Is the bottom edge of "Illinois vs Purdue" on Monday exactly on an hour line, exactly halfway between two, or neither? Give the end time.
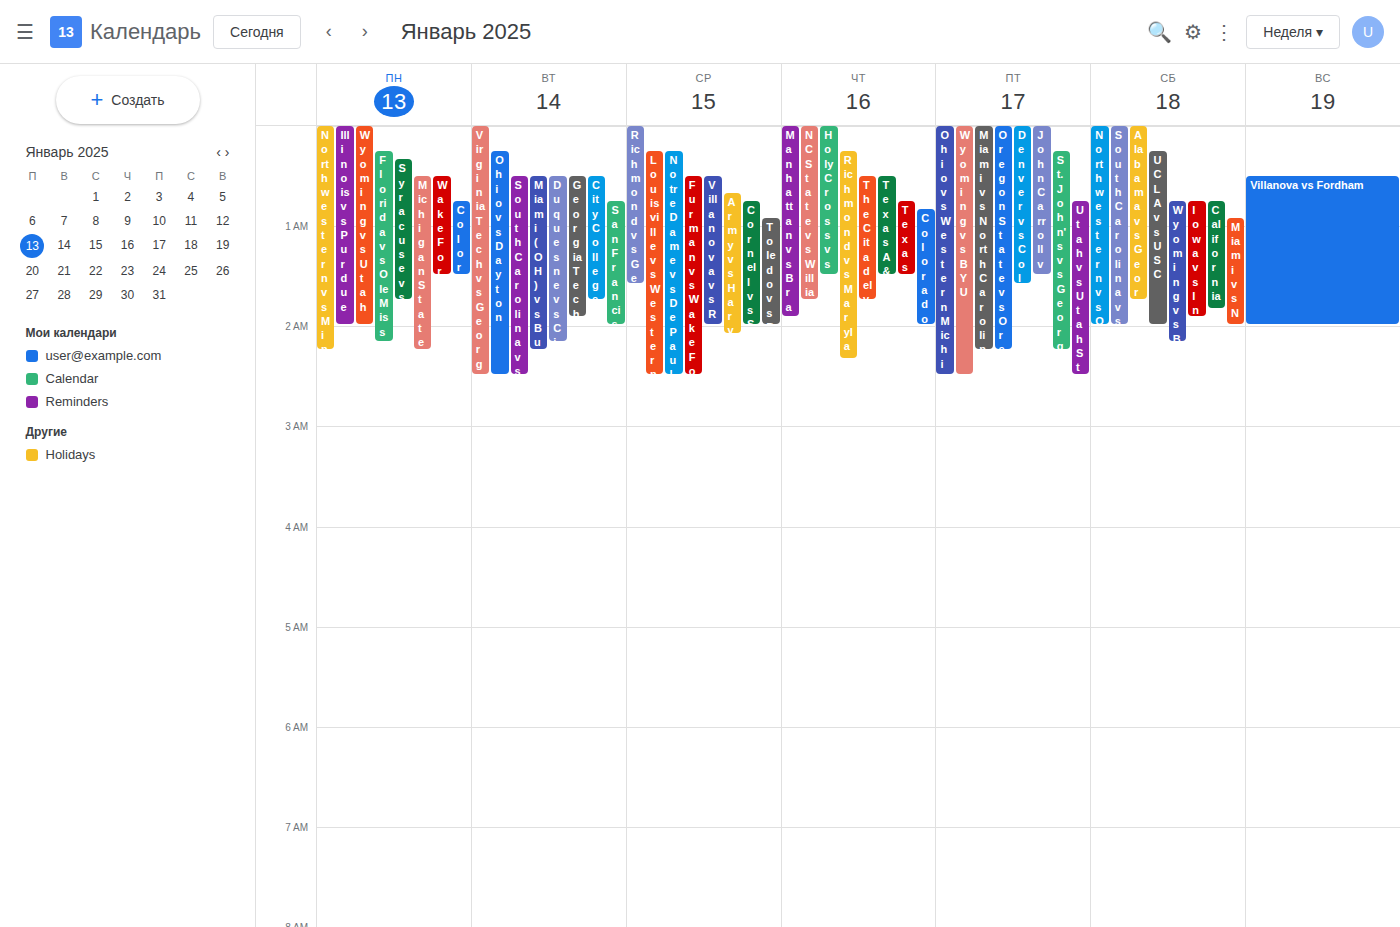
2:00 AM -- exactly on the 2 AM line.